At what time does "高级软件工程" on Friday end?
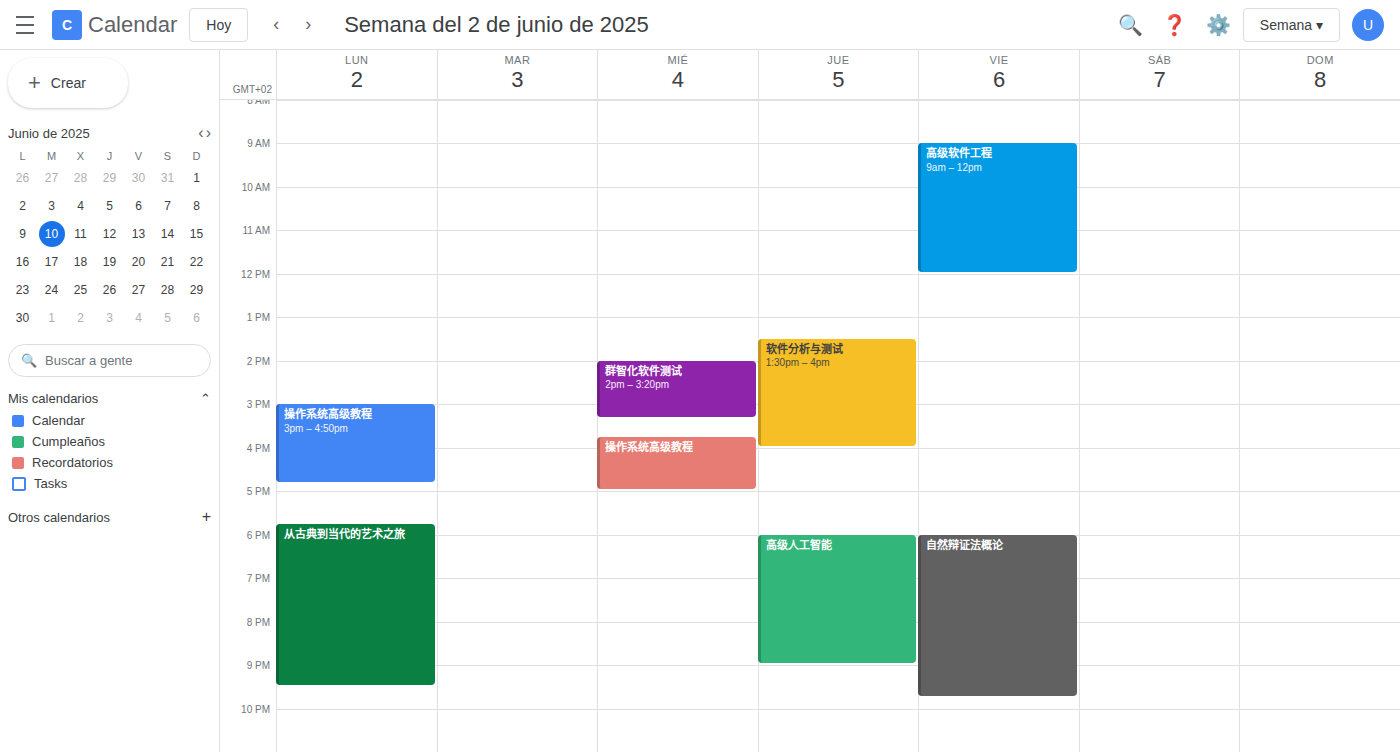
12:00